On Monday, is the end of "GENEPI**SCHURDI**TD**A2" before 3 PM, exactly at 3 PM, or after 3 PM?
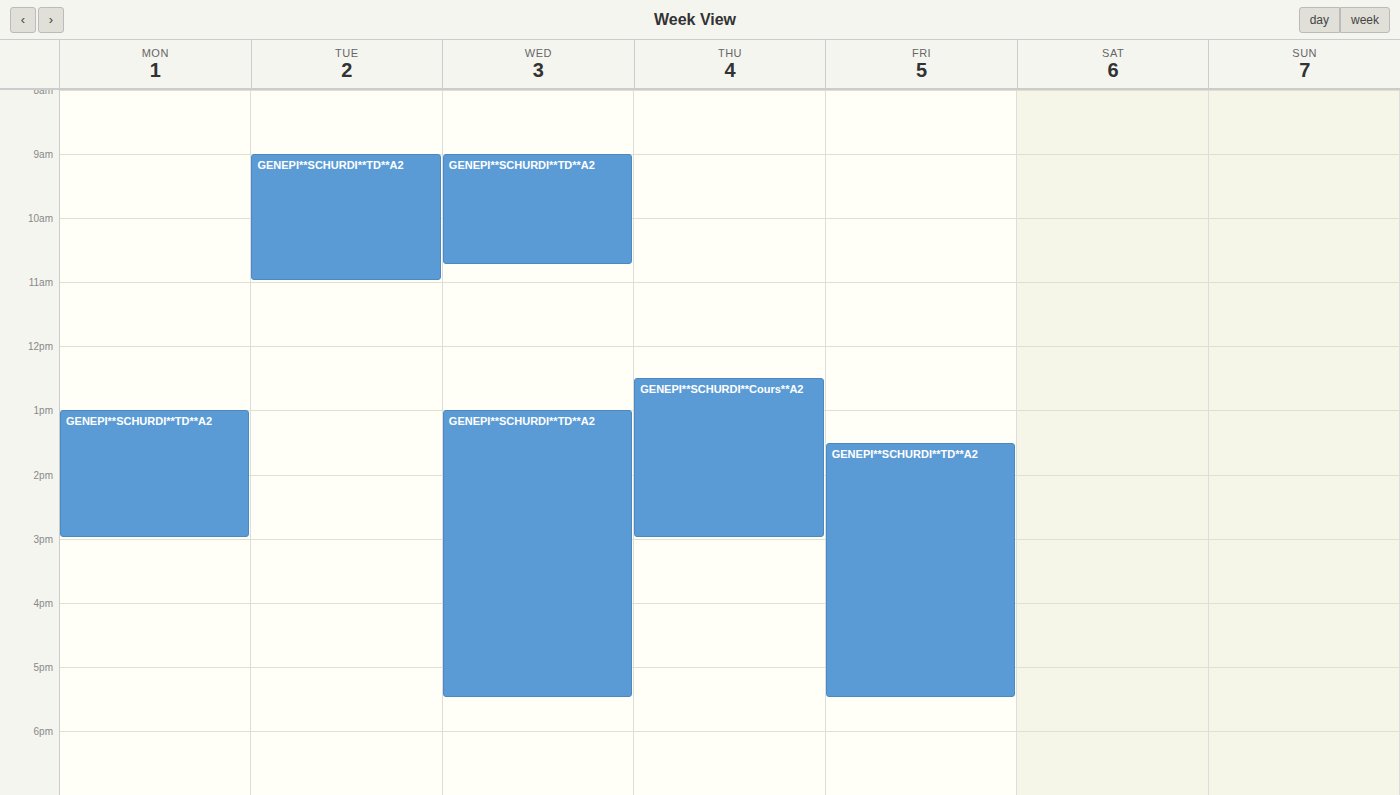
3:00 PM -- exactly at 3 PM, on the 3 PM line.